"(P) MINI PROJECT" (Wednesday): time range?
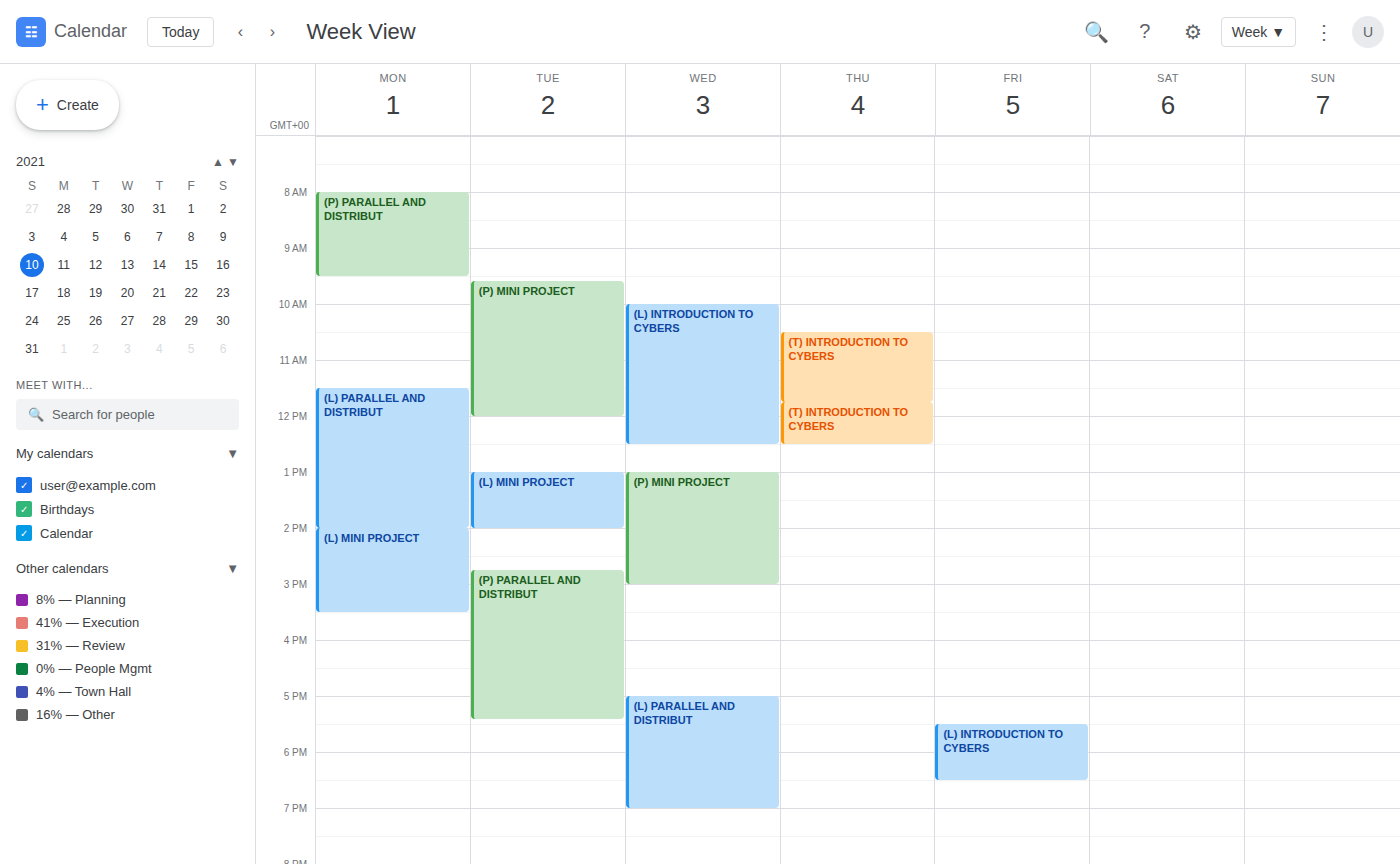
1:00 PM to 3:00 PM